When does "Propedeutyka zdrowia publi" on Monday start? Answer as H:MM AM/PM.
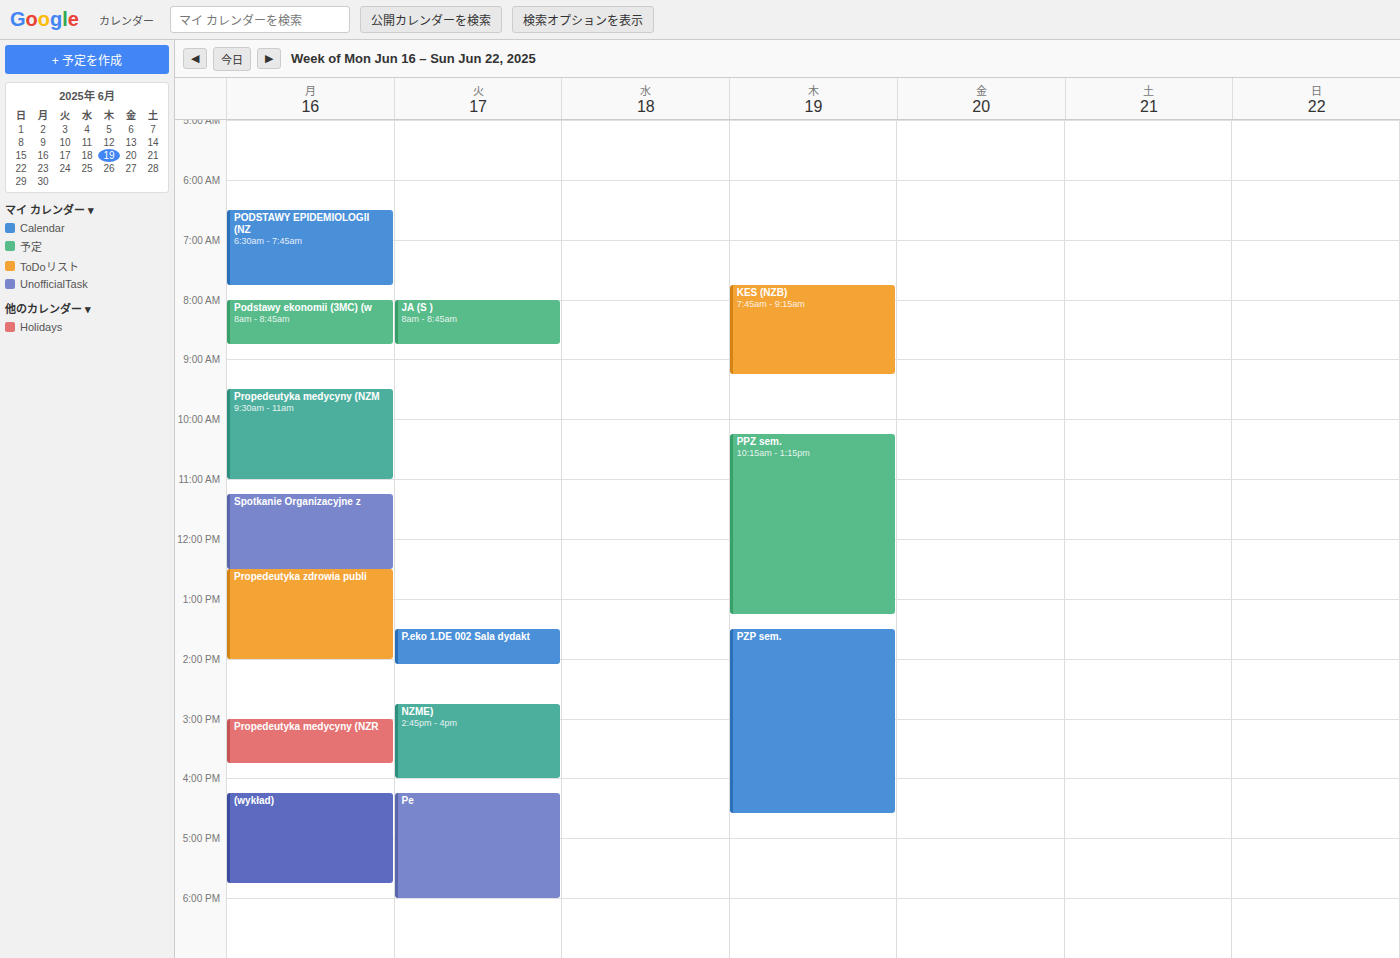
12:30 PM